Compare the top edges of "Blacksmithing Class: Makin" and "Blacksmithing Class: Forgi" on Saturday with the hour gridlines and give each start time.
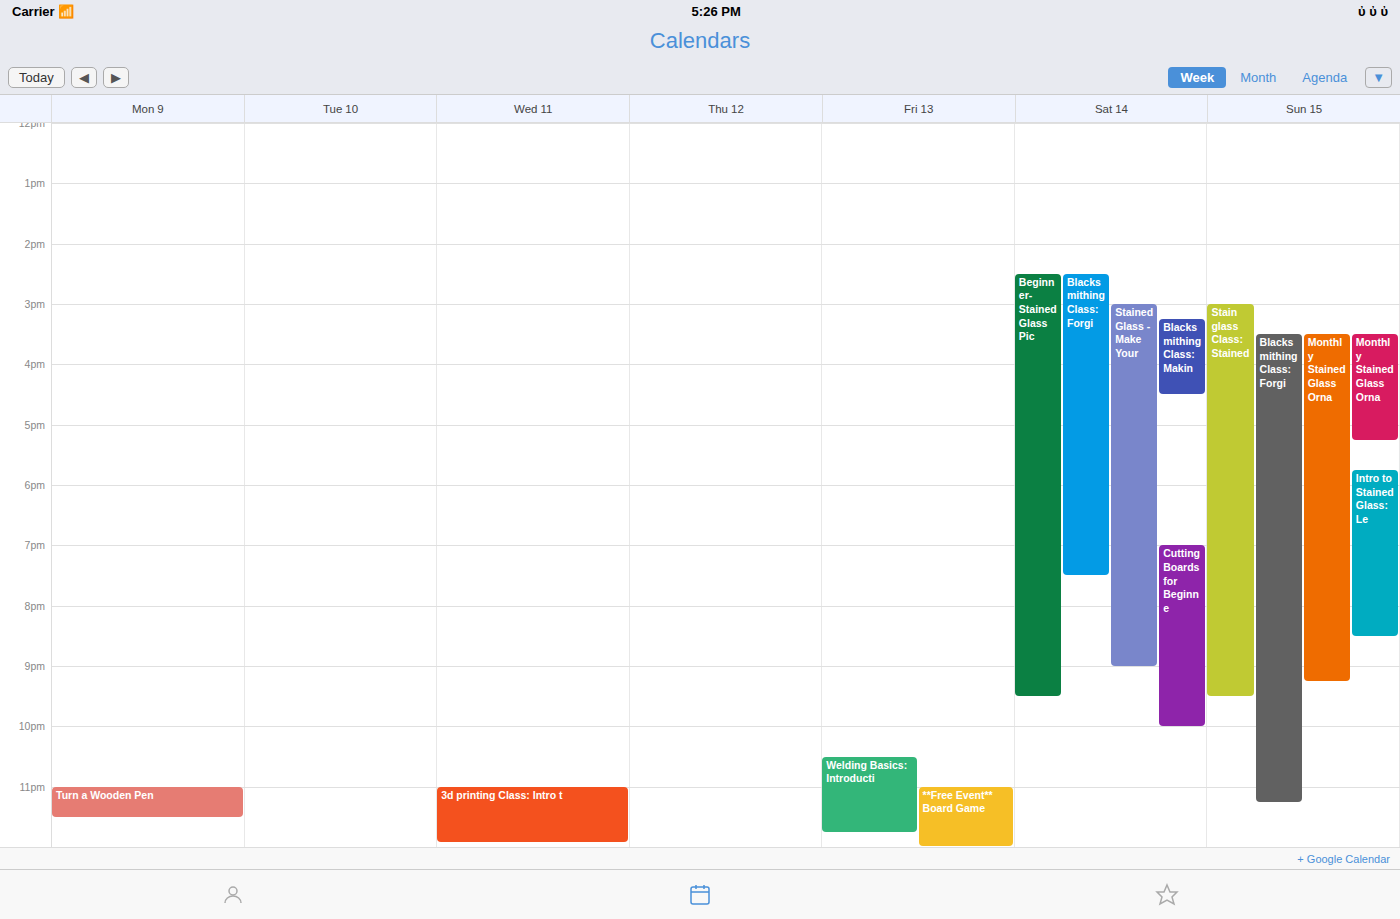
"Blacksmithing Class: Makin": 15:15, neither: a quarter of the way from the 15:00 line to the 16:00 line. "Blacksmithing Class: Forgi": 14:30, halfway between the 14:00 and 15:00 lines.